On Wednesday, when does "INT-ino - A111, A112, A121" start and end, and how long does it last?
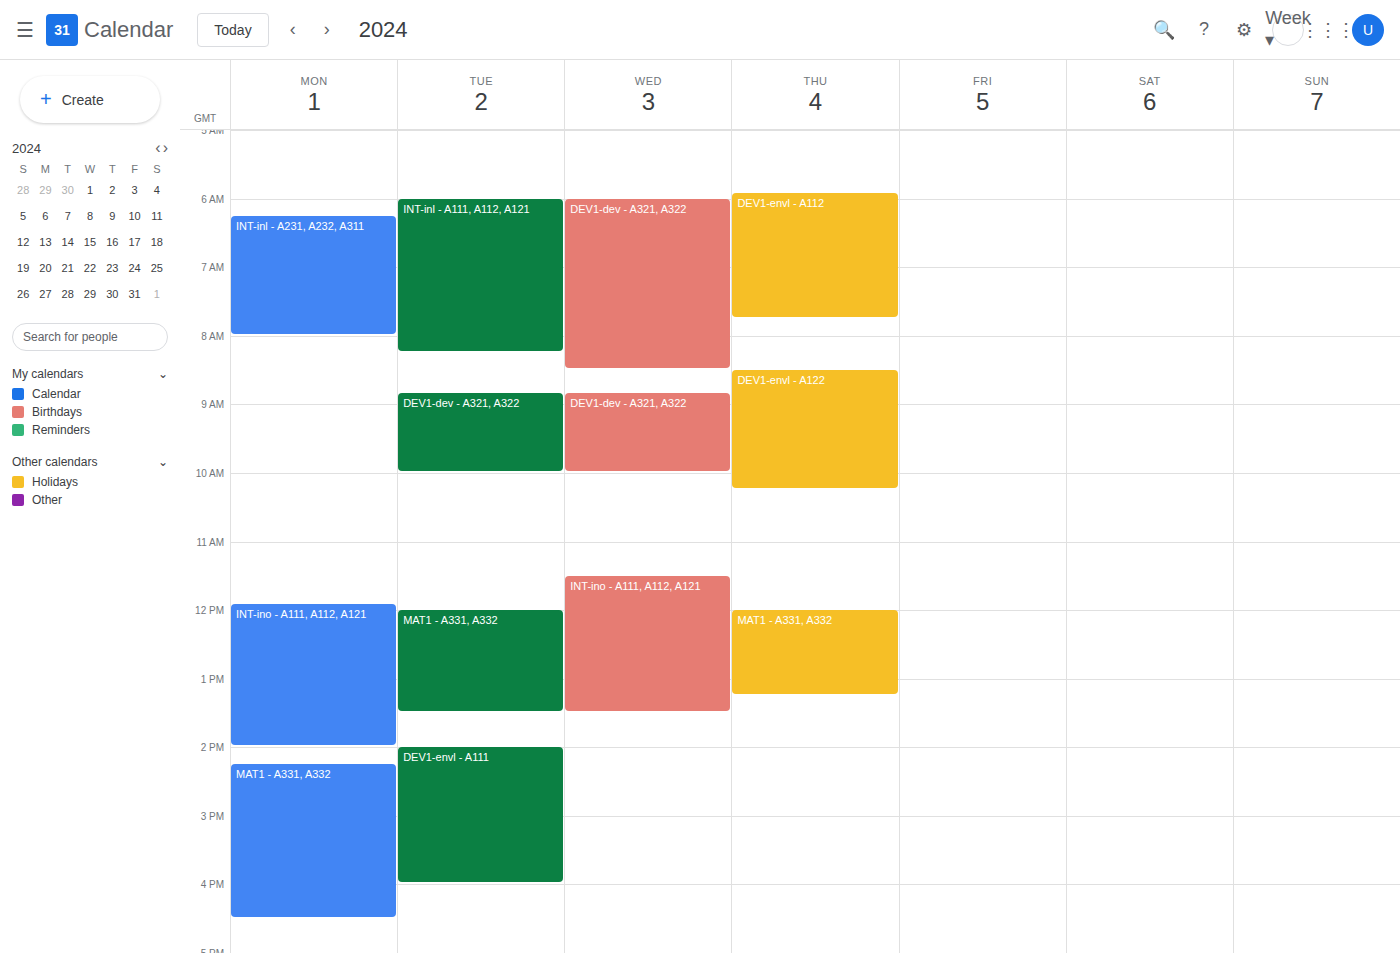
11:30 to 13:30, 2 hours